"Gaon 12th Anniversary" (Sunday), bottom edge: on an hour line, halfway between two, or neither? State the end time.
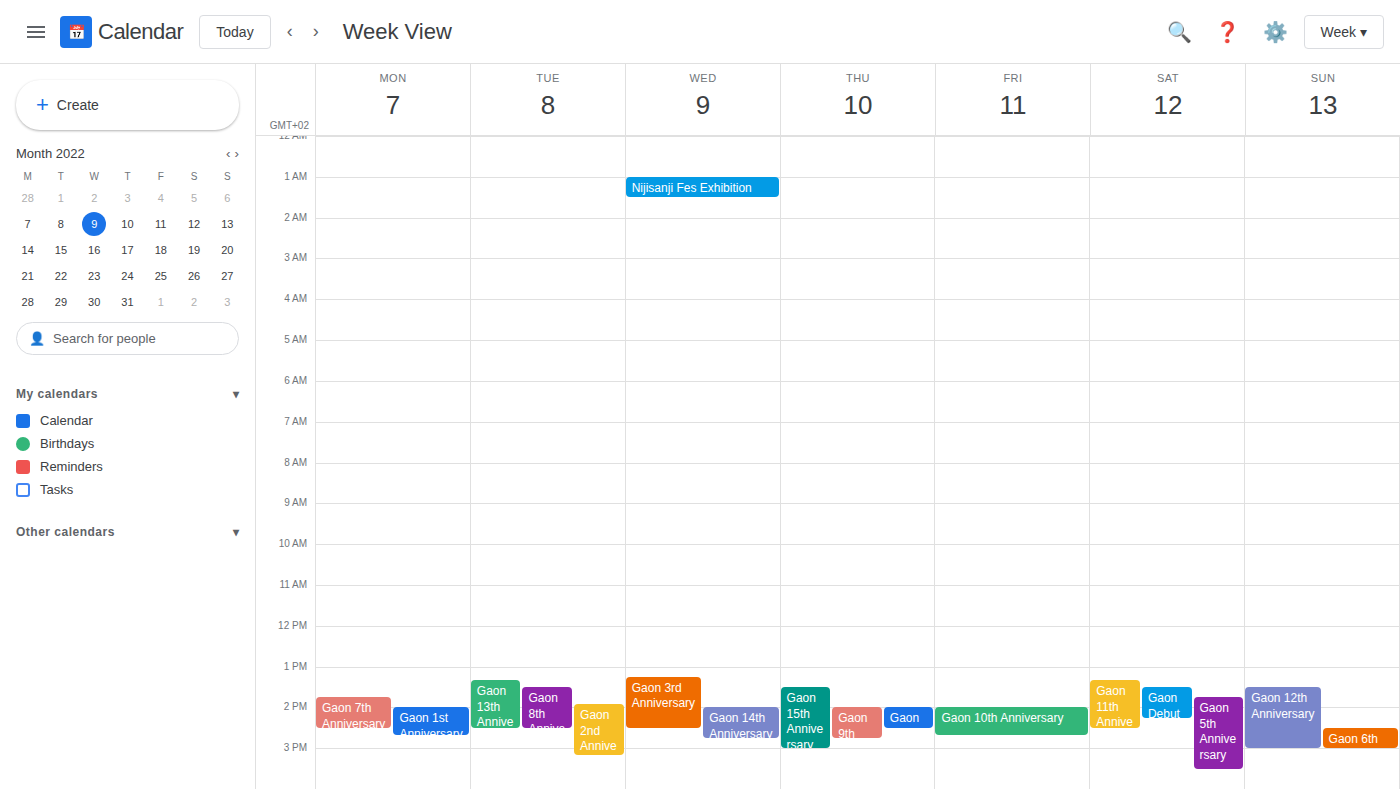
3:00 PM -- exactly on the 3 PM line.